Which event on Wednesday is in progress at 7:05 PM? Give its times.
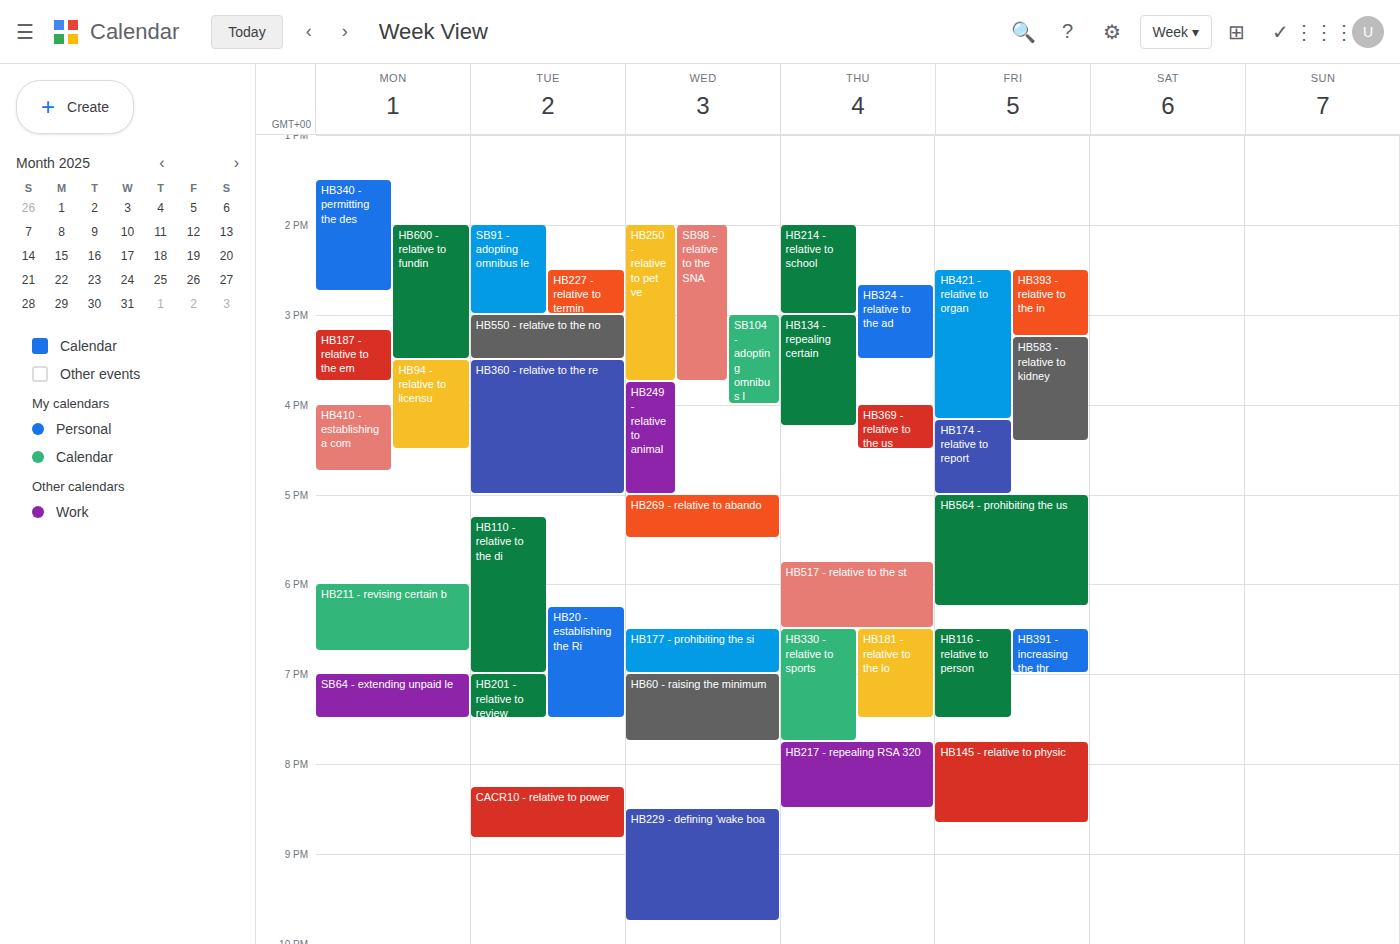
"HB60 - raising the minimum", 7:00 PM to 7:45 PM